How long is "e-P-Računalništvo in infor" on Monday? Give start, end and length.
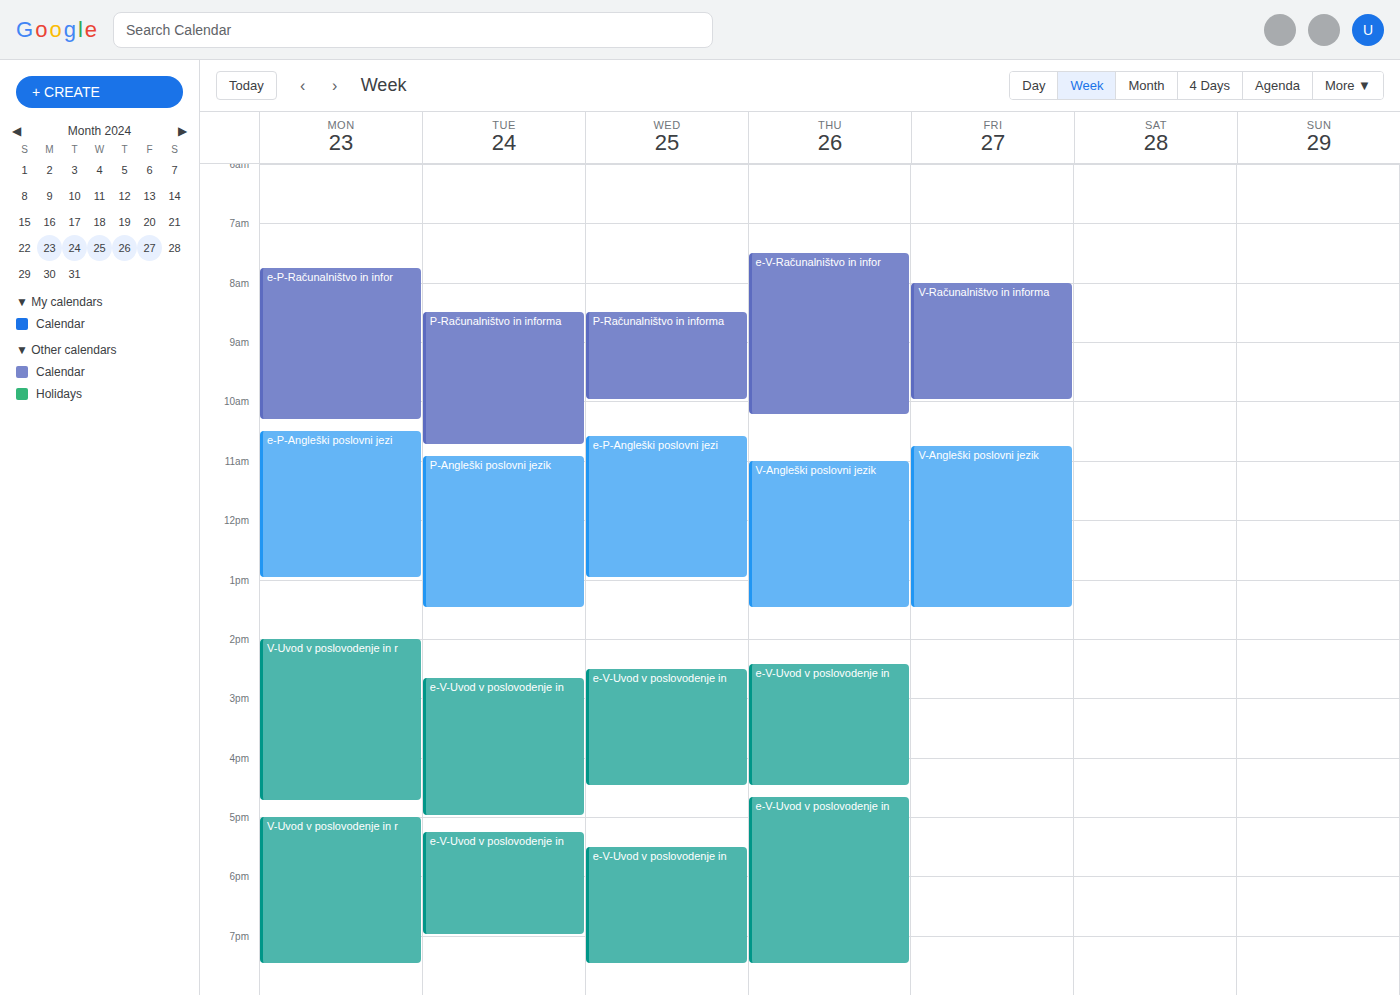
7:45 AM to 10:20 AM, 2 hours 35 minutes